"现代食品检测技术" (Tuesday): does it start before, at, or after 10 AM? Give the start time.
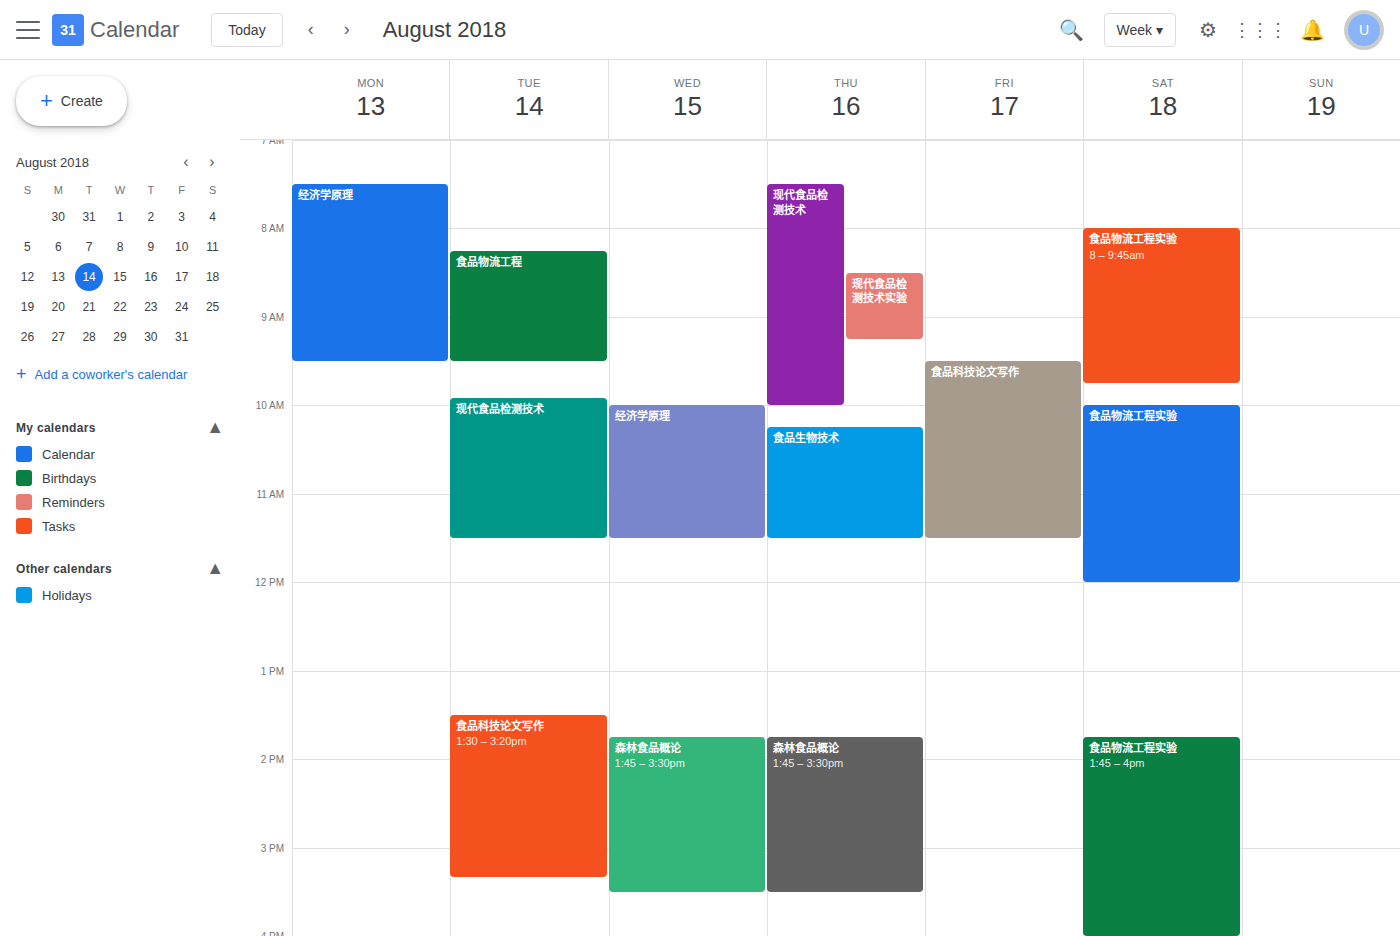
9:55 AM -- before 10 AM, 5 minutes above the 10 AM line.